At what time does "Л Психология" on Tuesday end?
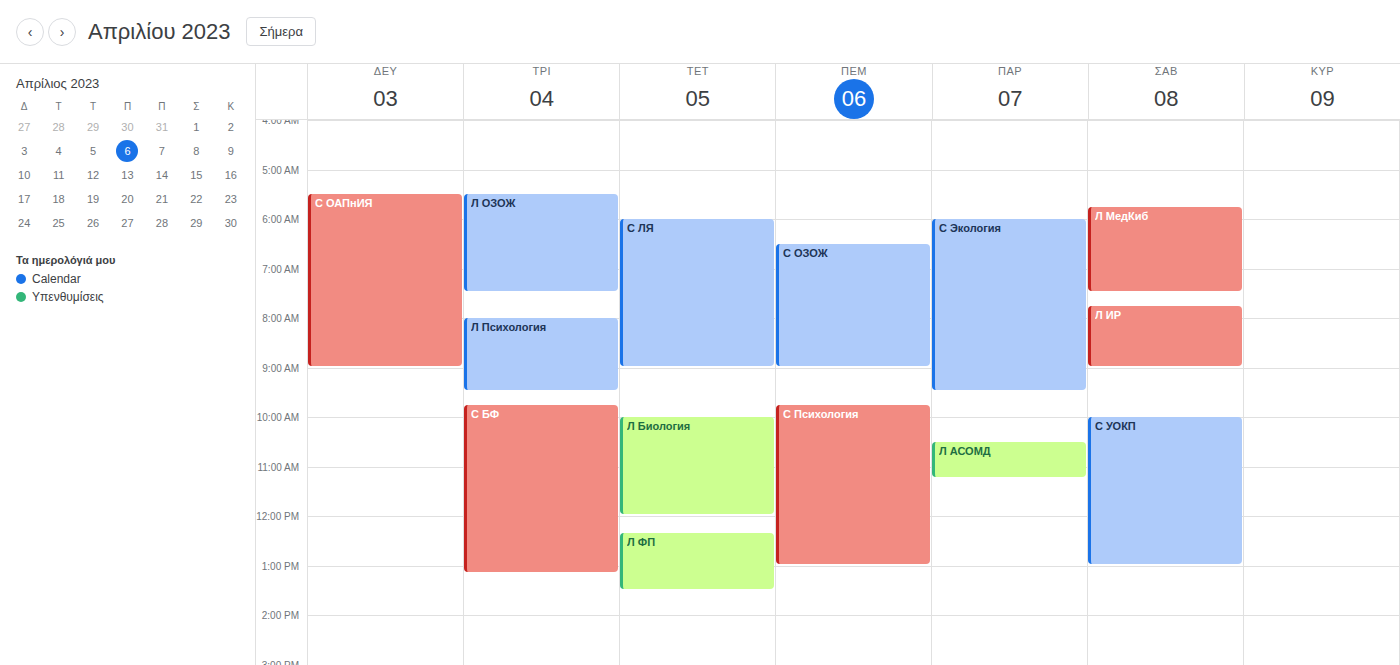
9:30 AM